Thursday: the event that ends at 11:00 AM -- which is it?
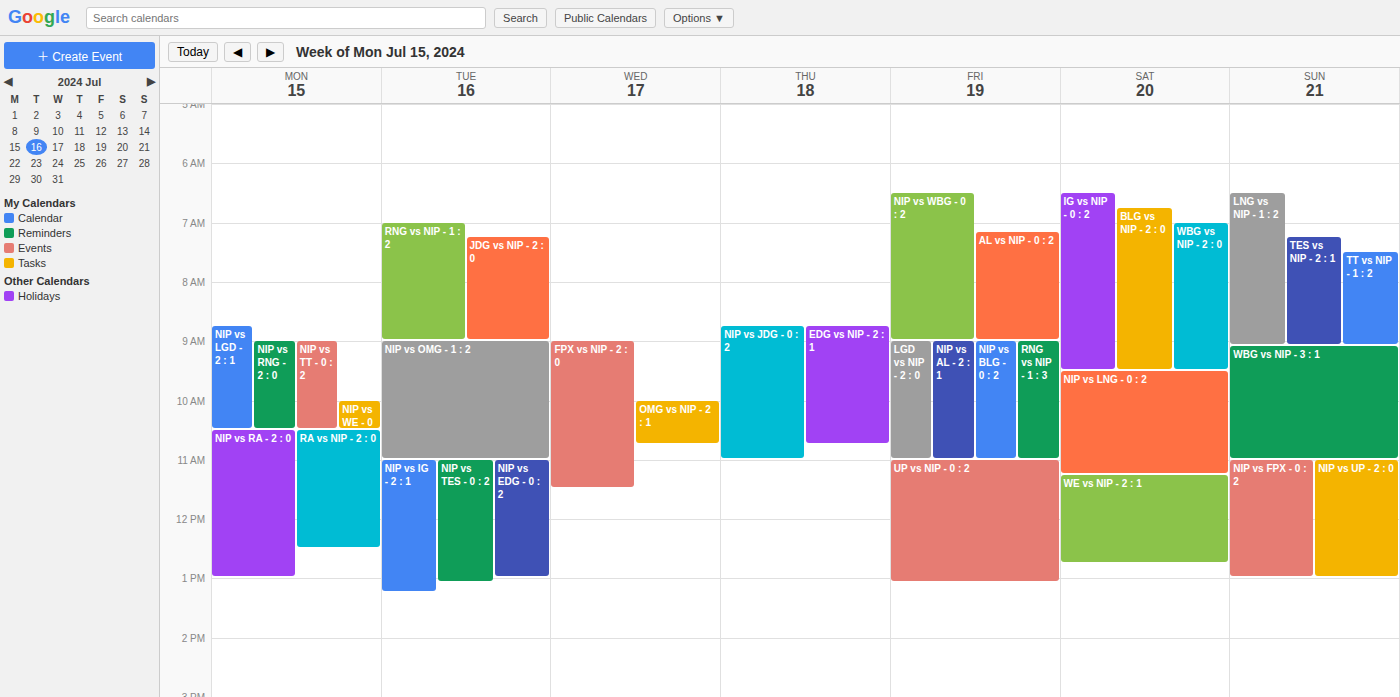
"NIP vs JDG - 0 : 2"